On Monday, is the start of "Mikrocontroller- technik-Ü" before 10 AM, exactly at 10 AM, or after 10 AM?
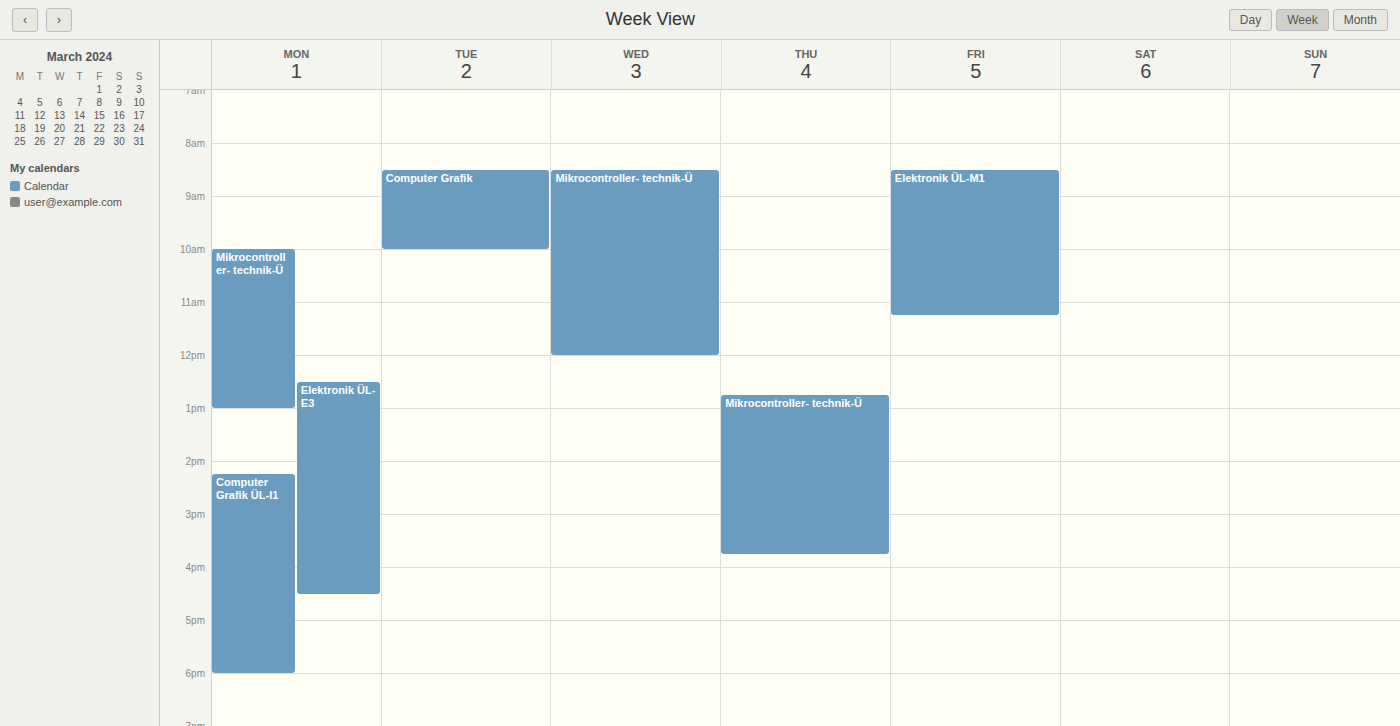
10:00 AM -- exactly at 10 AM, on the 10 AM line.